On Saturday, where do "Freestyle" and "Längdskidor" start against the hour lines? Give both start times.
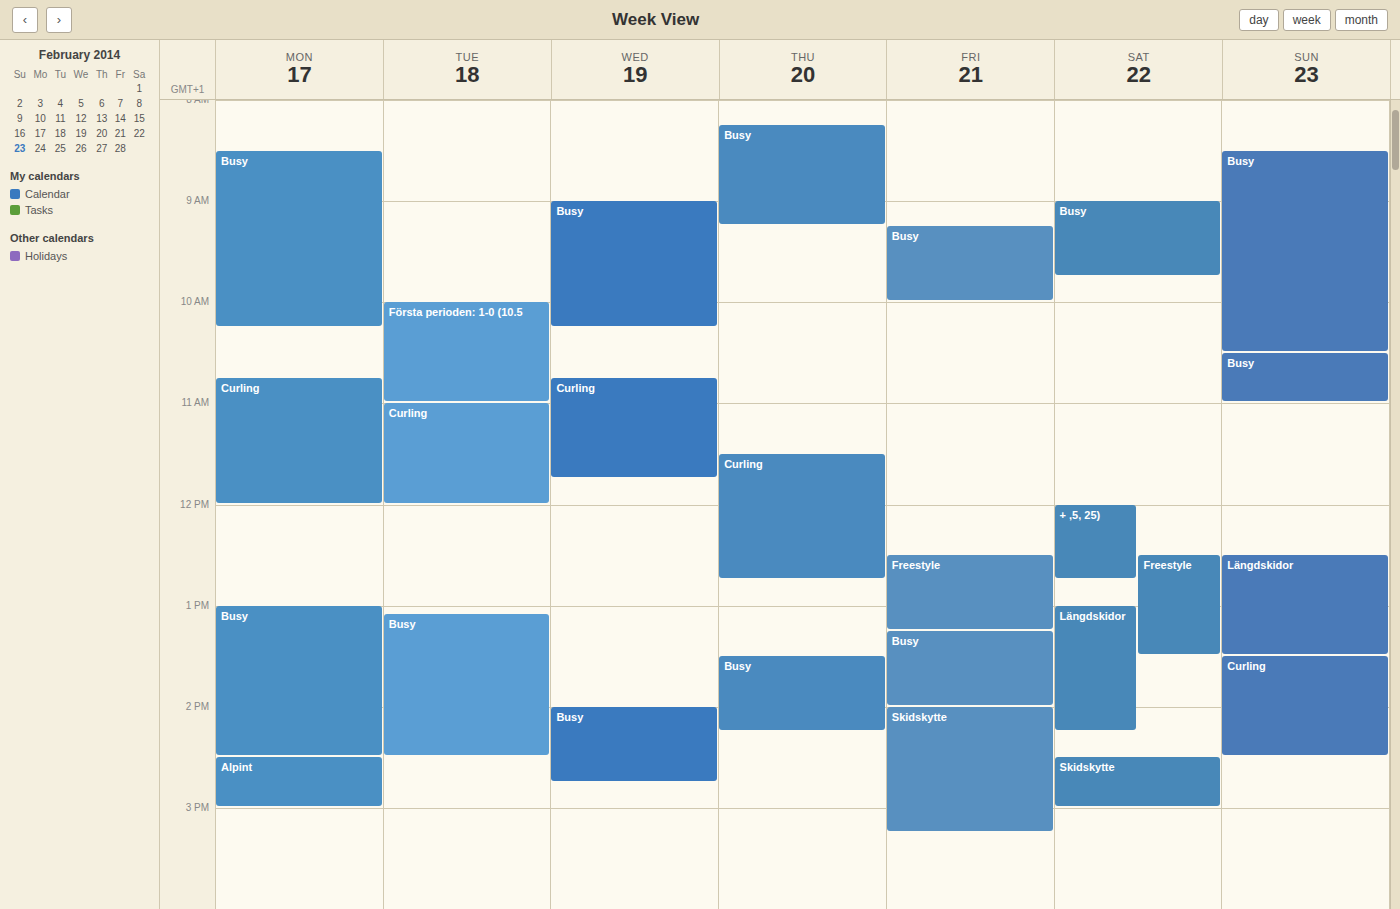
"Freestyle": 12:30, halfway between the 12:00 and 13:00 lines. "Längdskidor": 13:00, exactly on the 13:00 line.